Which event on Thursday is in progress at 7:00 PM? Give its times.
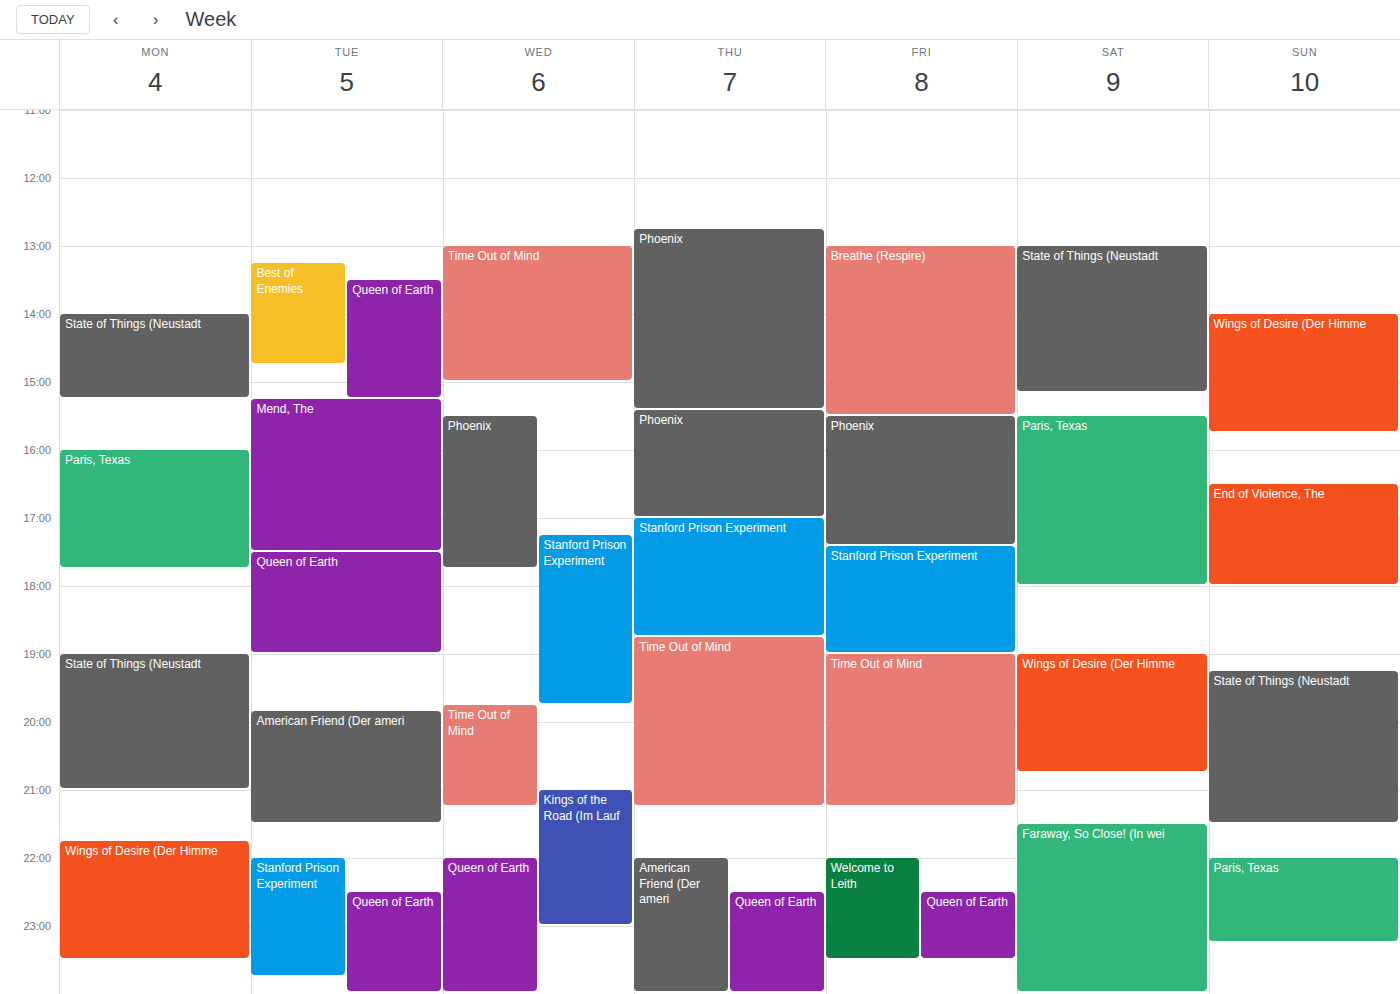
"Time Out of Mind", 6:45 PM to 9:15 PM